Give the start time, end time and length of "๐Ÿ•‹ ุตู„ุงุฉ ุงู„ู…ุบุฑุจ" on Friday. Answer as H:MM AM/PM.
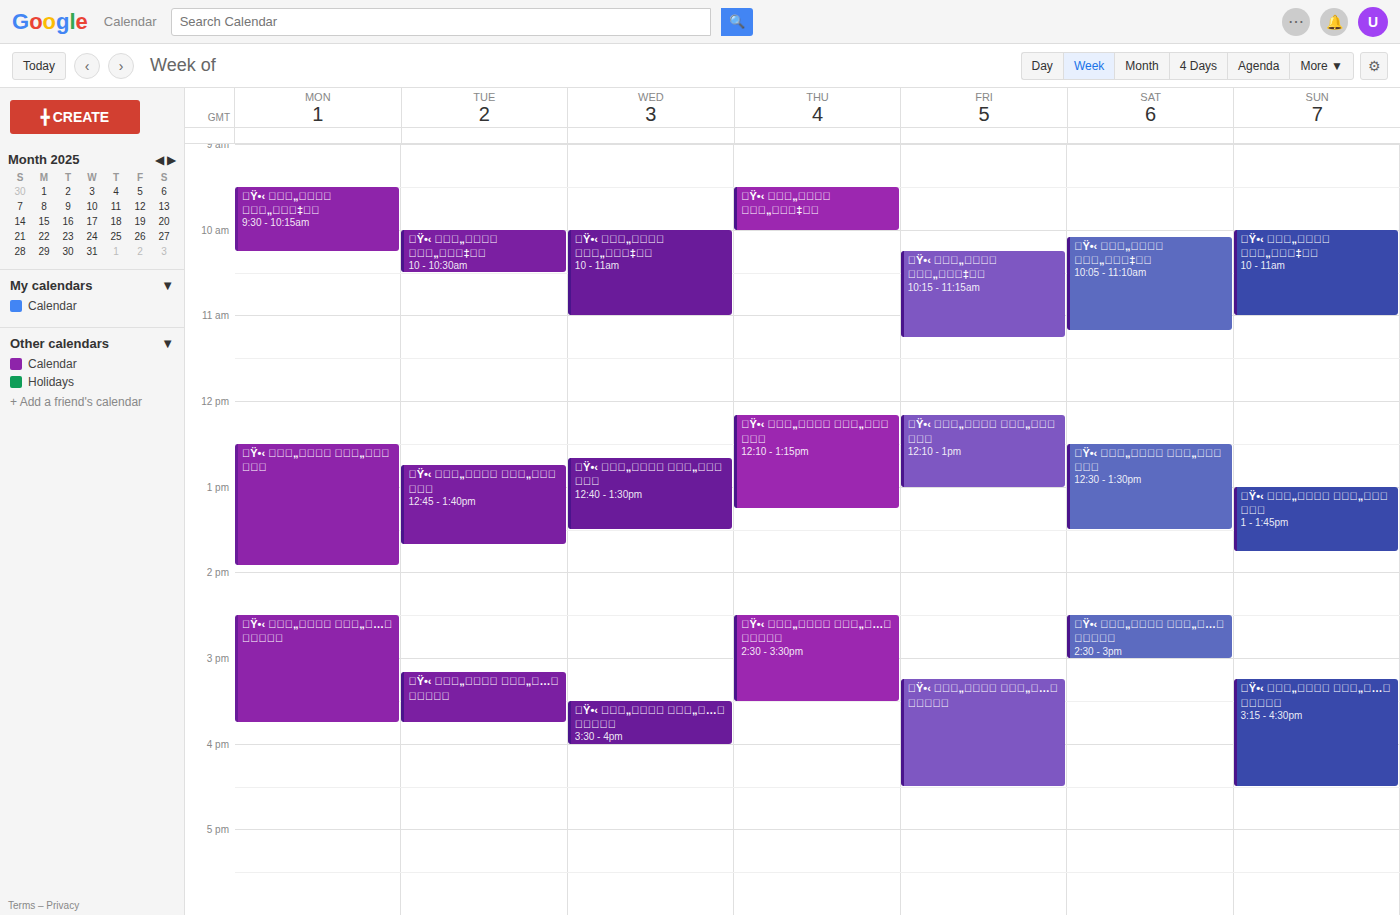
3:15 PM to 4:30 PM, 1 hour 15 minutes